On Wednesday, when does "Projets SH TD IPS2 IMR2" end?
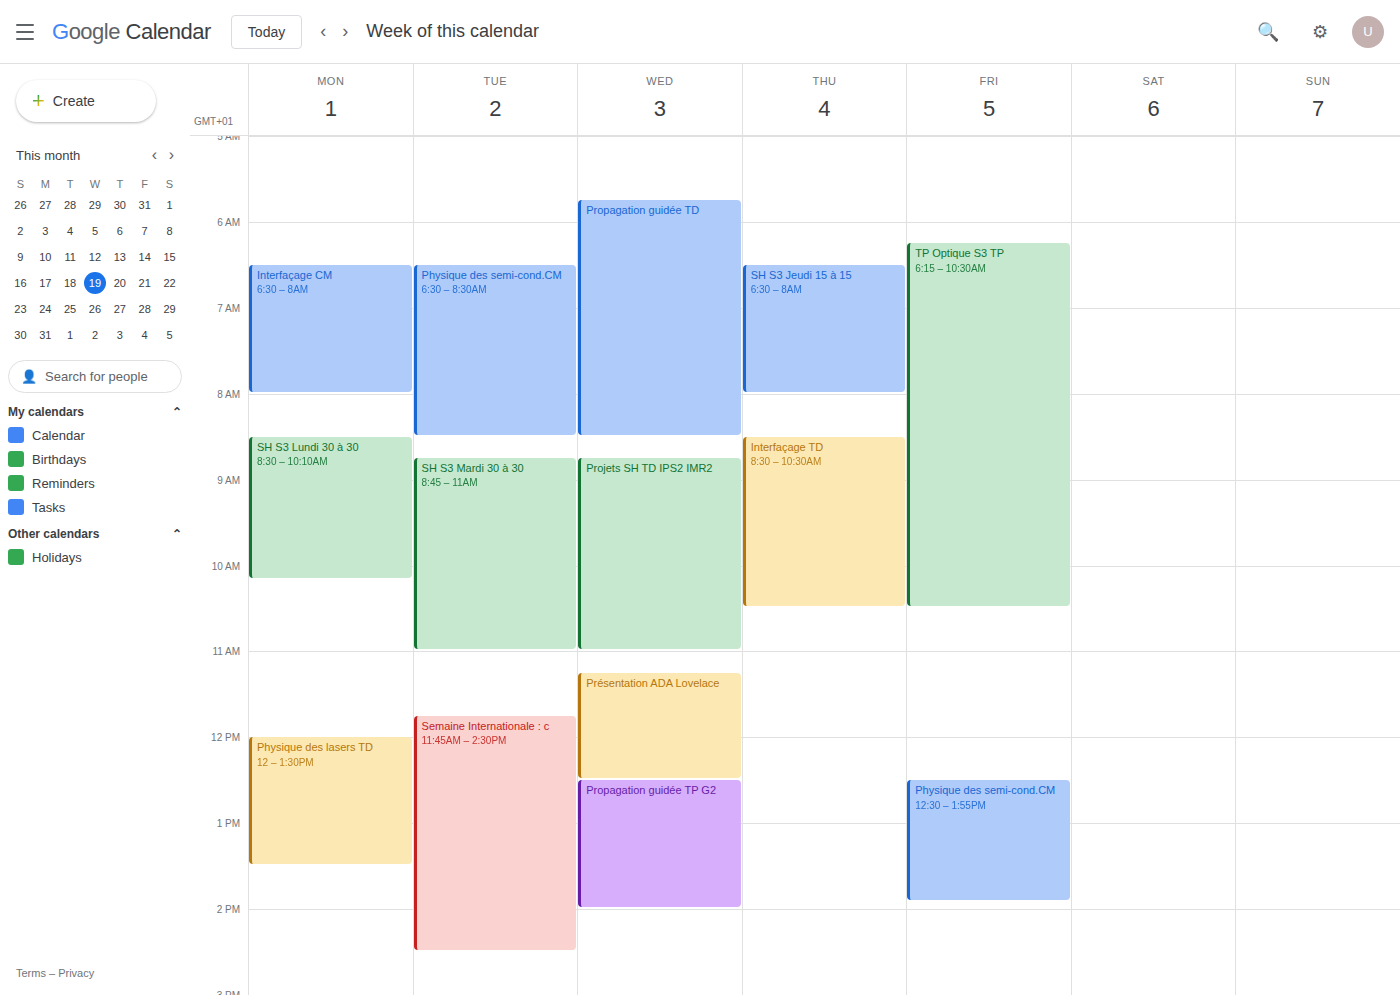
11:00 AM